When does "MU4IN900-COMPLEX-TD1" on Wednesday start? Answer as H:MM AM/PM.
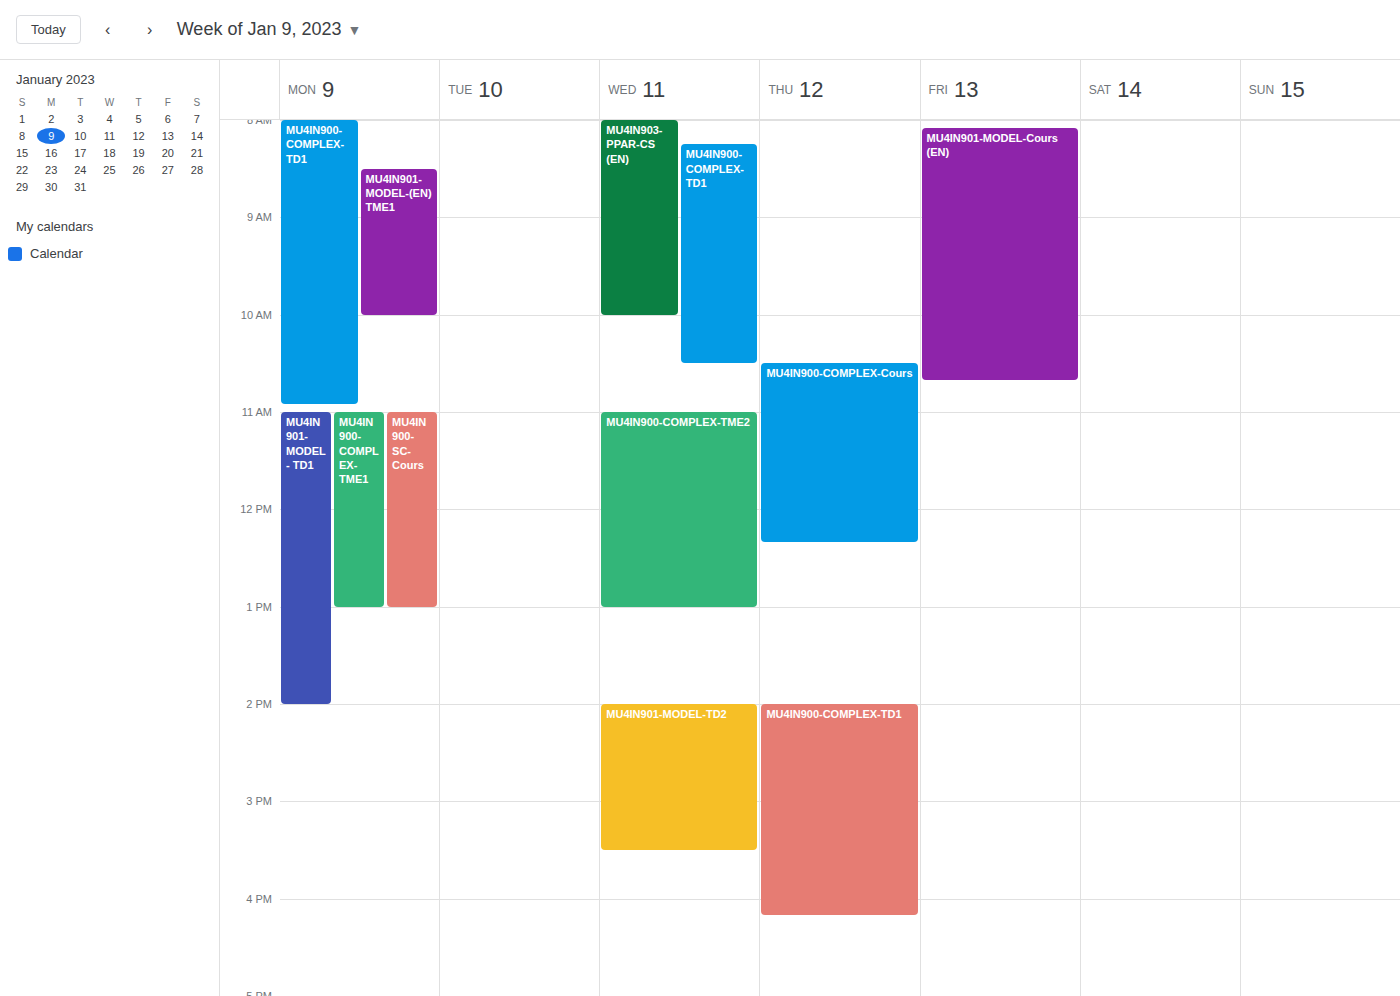
8:15 AM